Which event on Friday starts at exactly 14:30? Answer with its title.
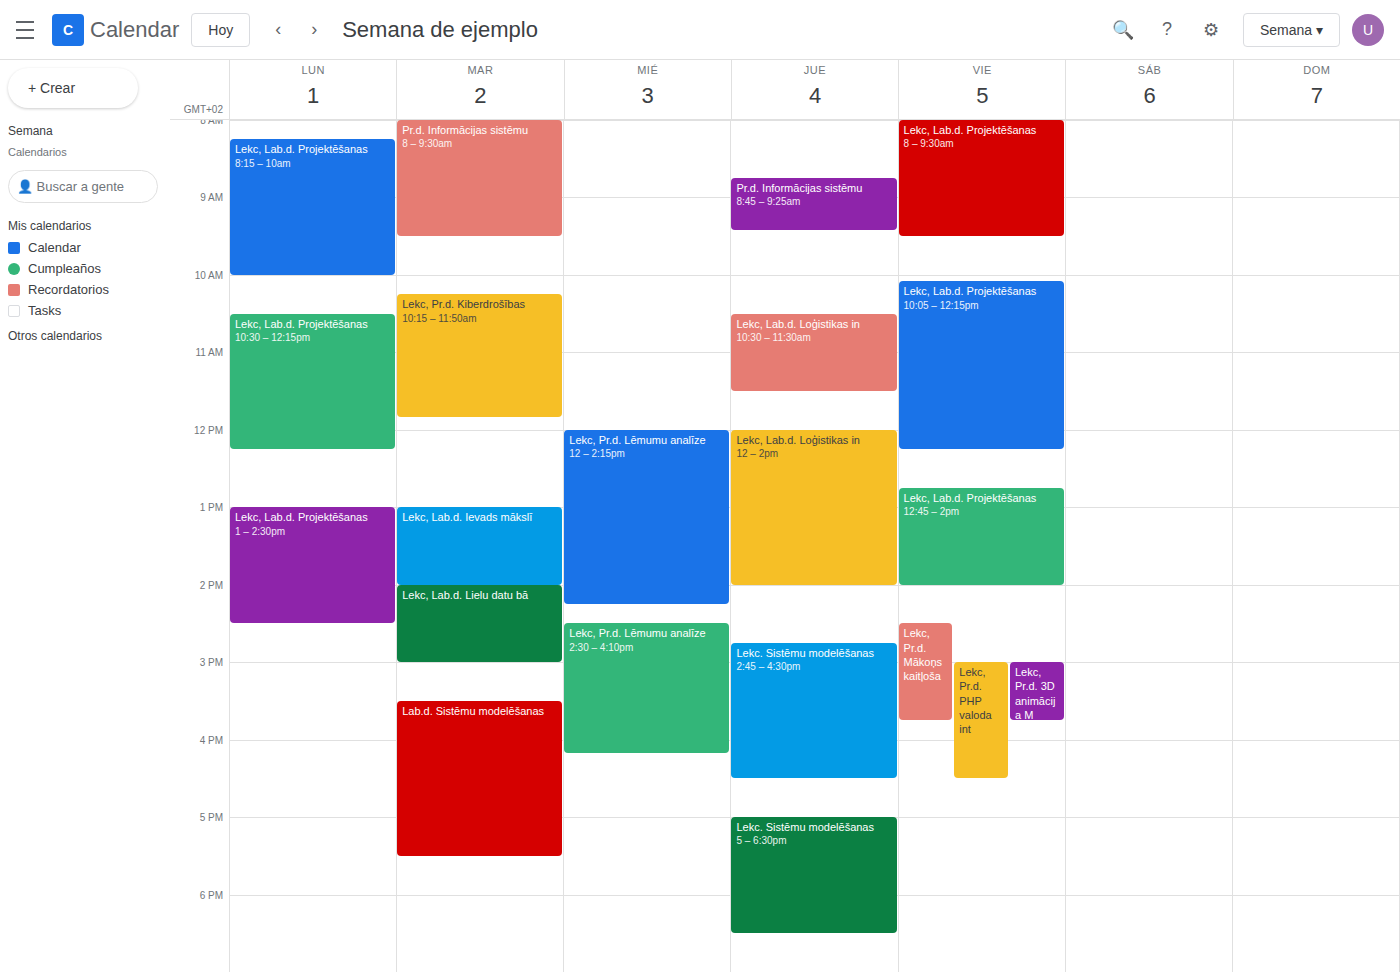
"Lekc, Pr.d. Mākoņskaitļoša"